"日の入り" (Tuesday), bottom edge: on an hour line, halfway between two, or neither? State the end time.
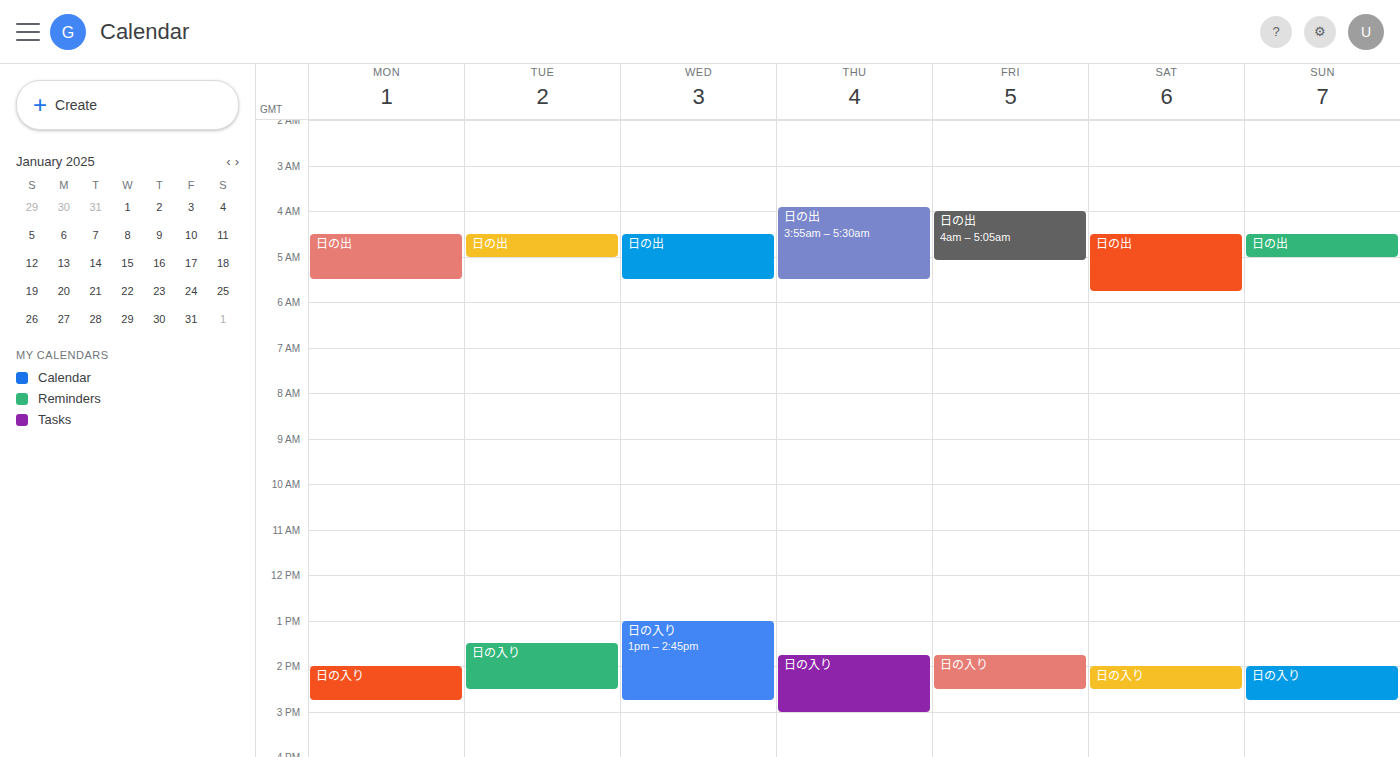
2:30 PM -- halfway between the 2 PM and 3 PM lines.